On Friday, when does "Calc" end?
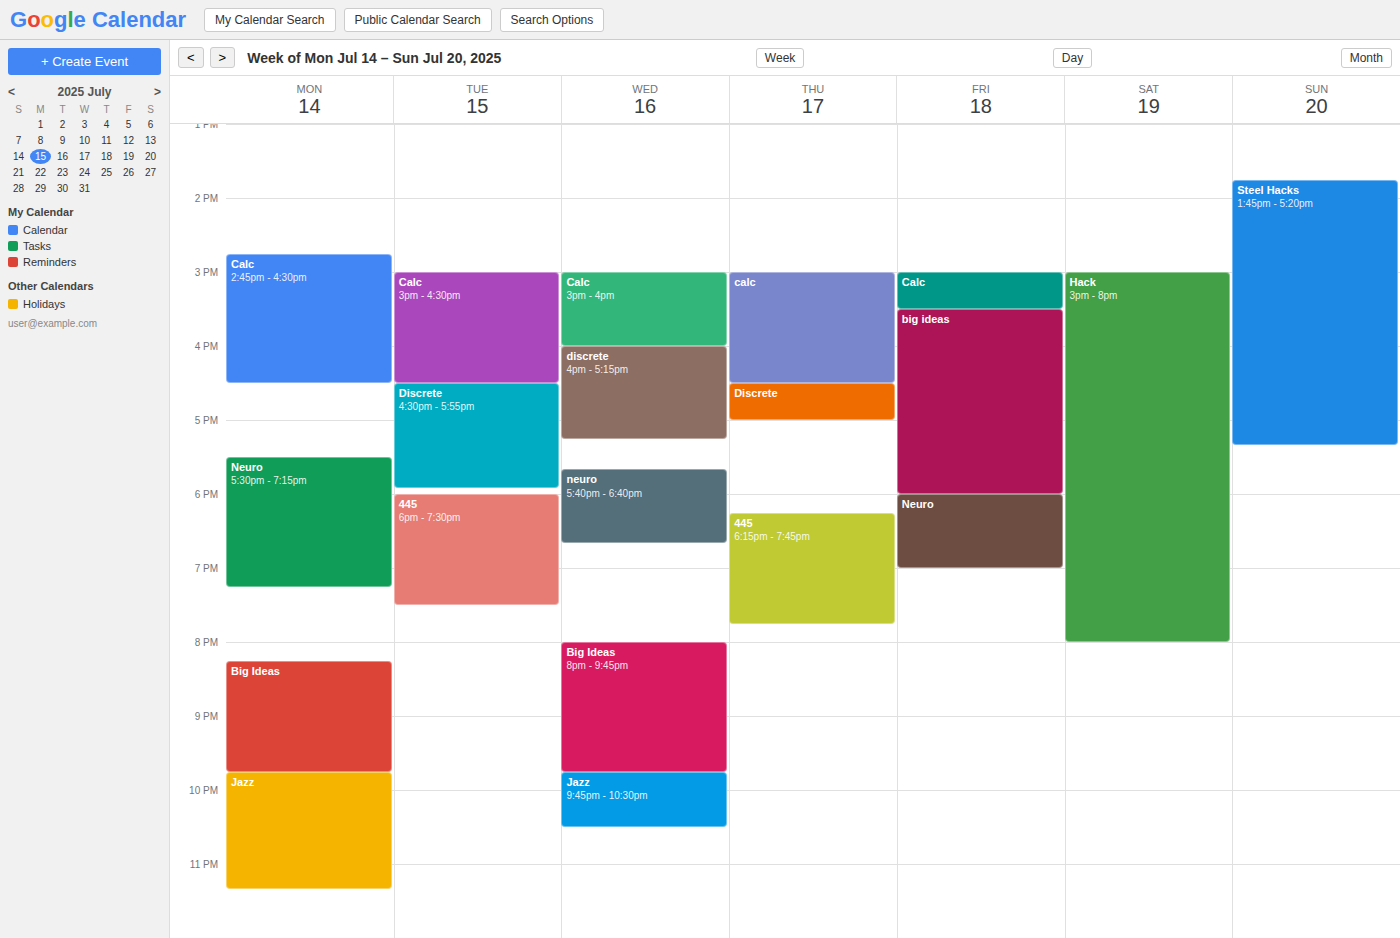
3:30 PM